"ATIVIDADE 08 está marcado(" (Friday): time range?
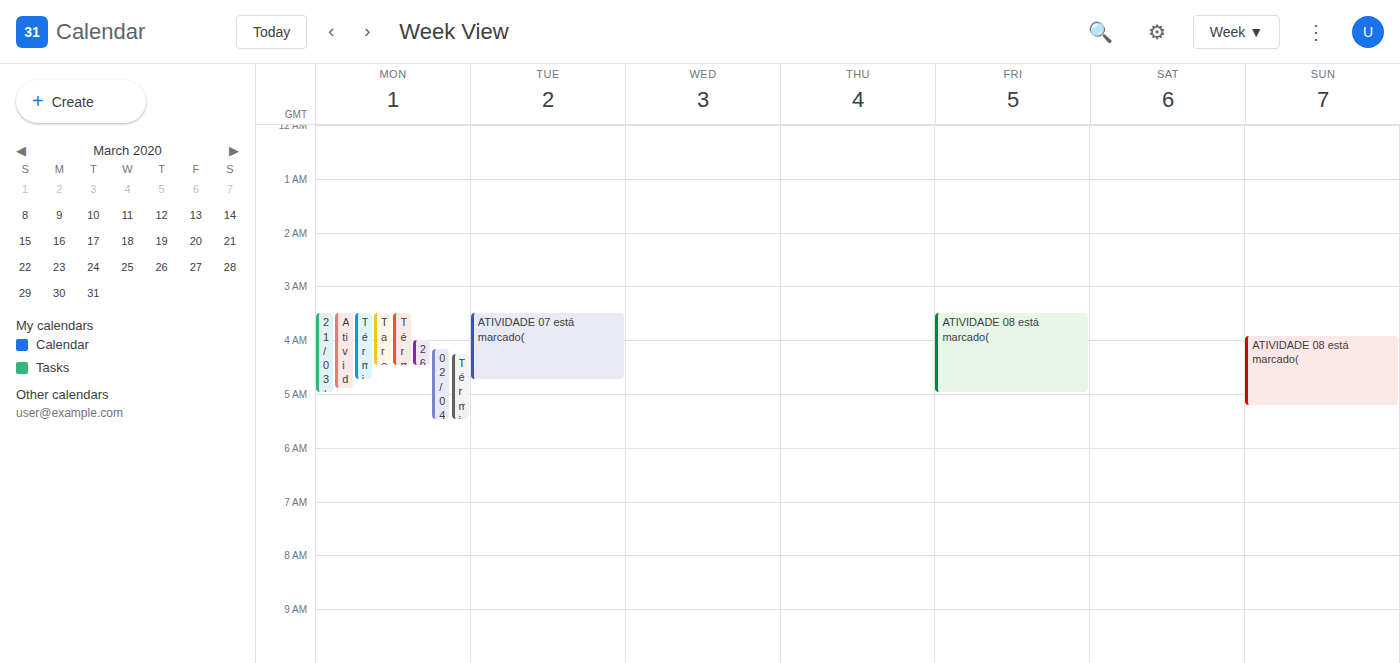
3:30 AM to 5:00 AM